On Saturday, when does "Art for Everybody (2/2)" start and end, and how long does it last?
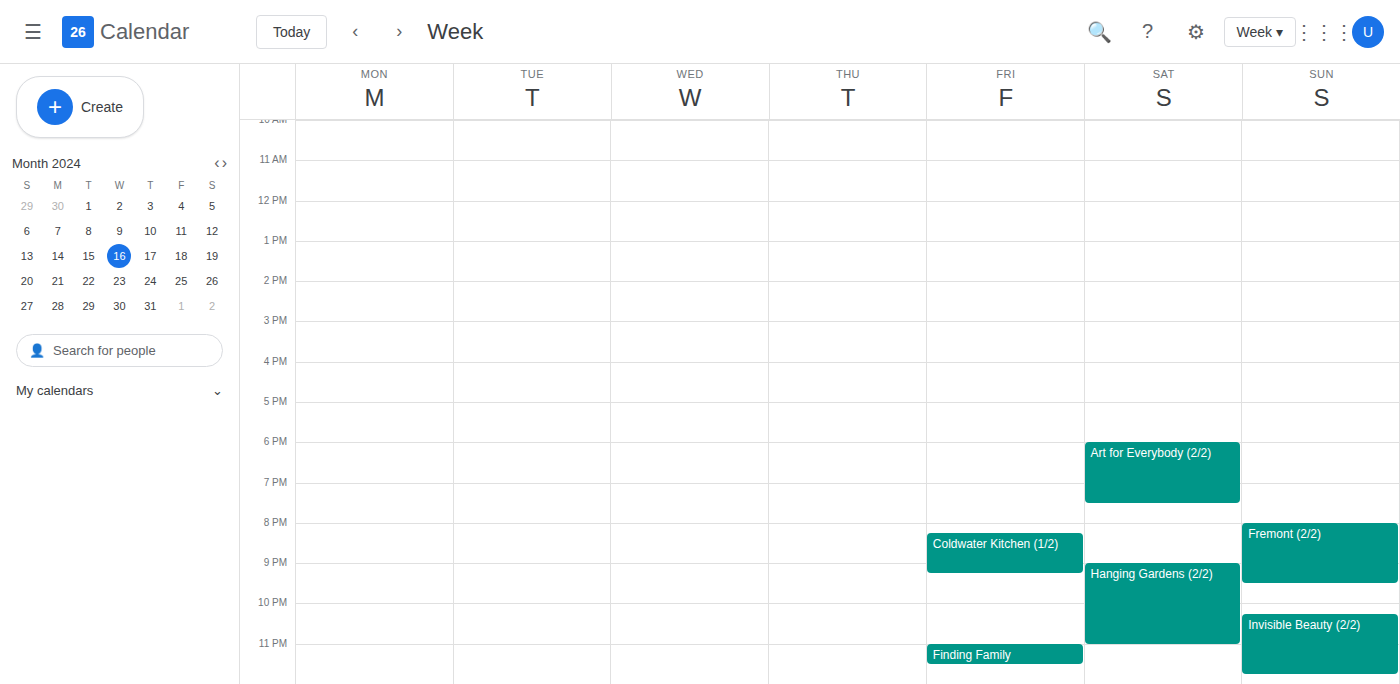
6:00 PM to 7:30 PM, 1 hour 30 minutes